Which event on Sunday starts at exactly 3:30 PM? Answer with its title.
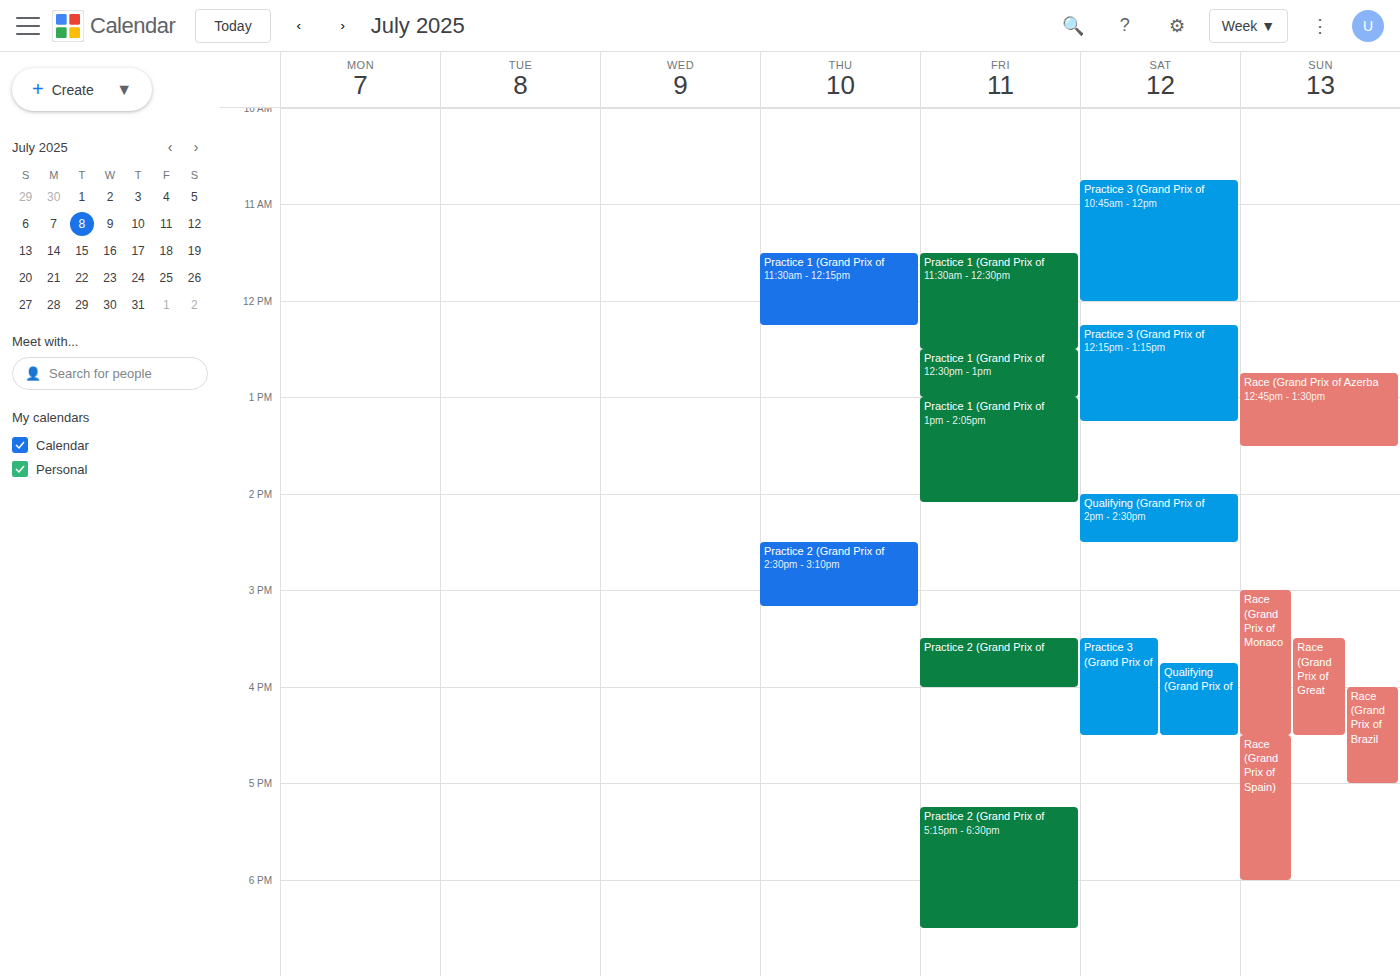
"Race (Grand Prix of Great"